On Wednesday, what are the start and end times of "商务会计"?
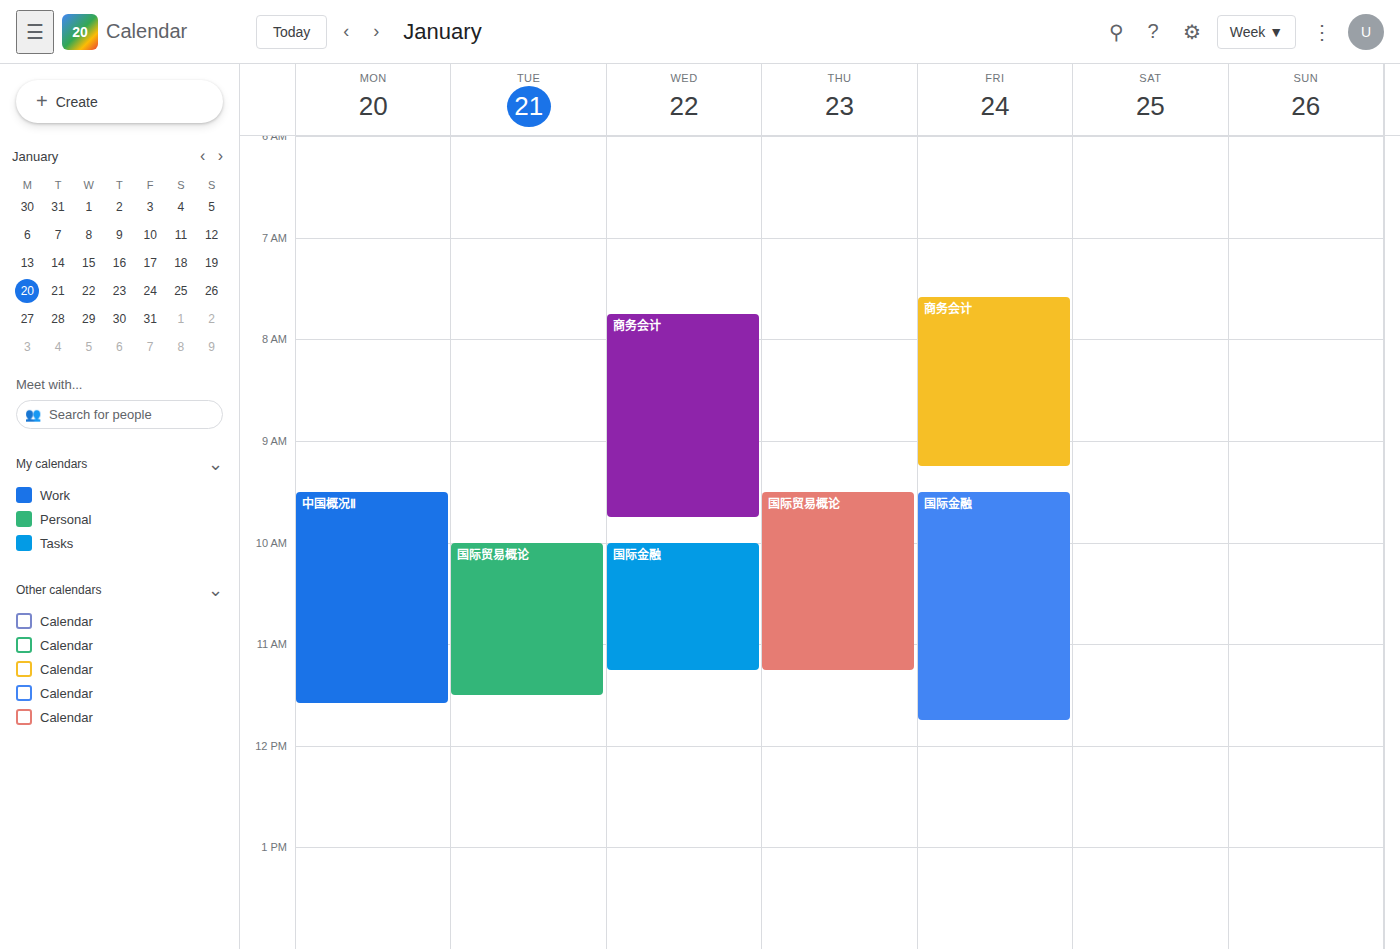
7:45 AM to 9:45 AM